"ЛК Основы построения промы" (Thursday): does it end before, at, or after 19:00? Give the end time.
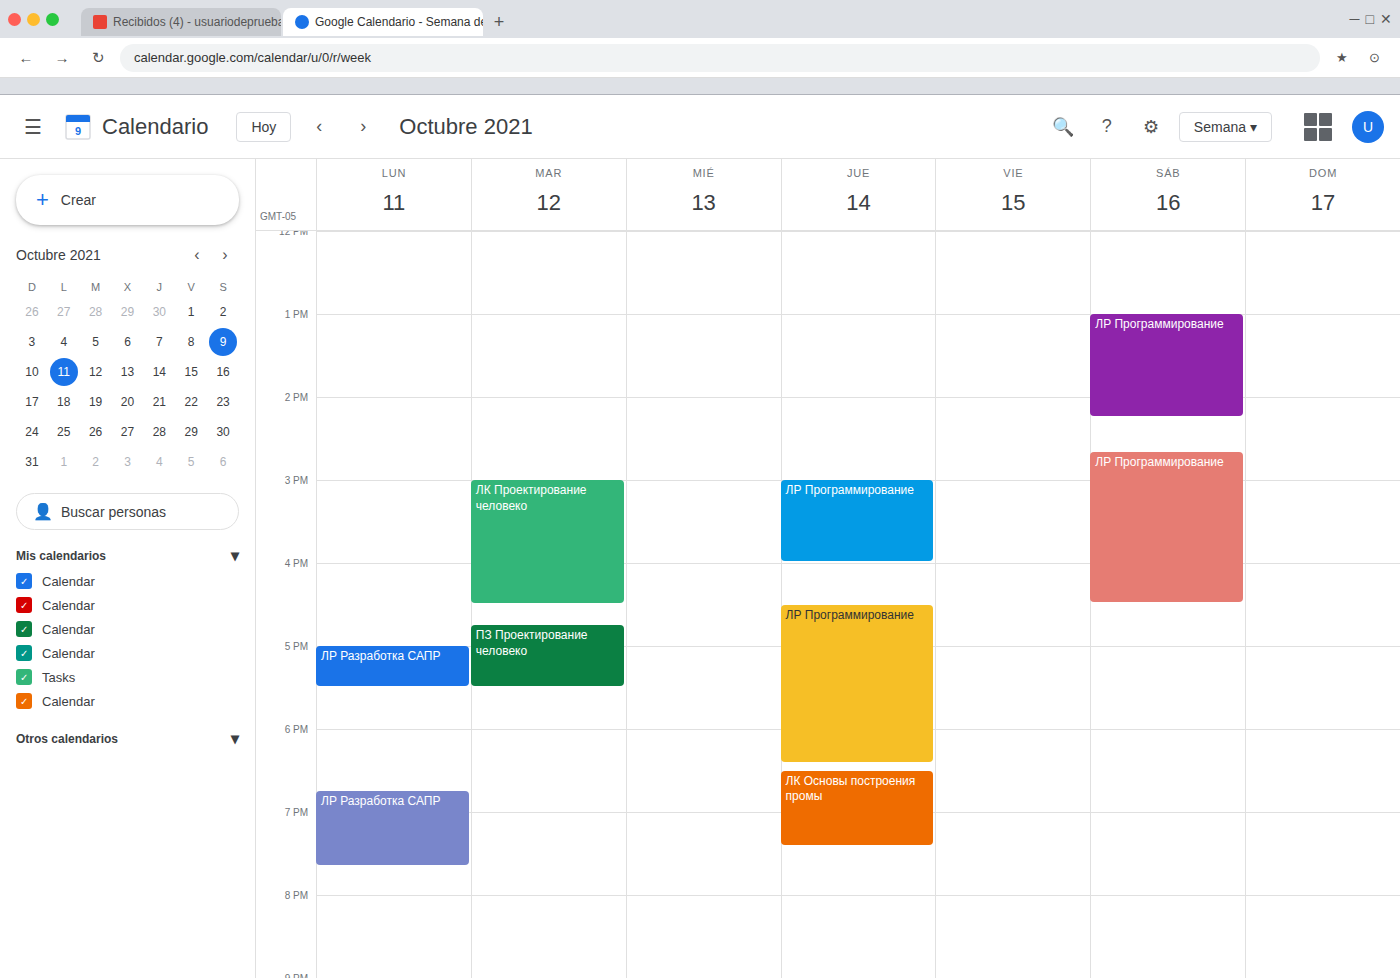
19:25 -- after 19:00, 25 minutes below the 19:00 line.